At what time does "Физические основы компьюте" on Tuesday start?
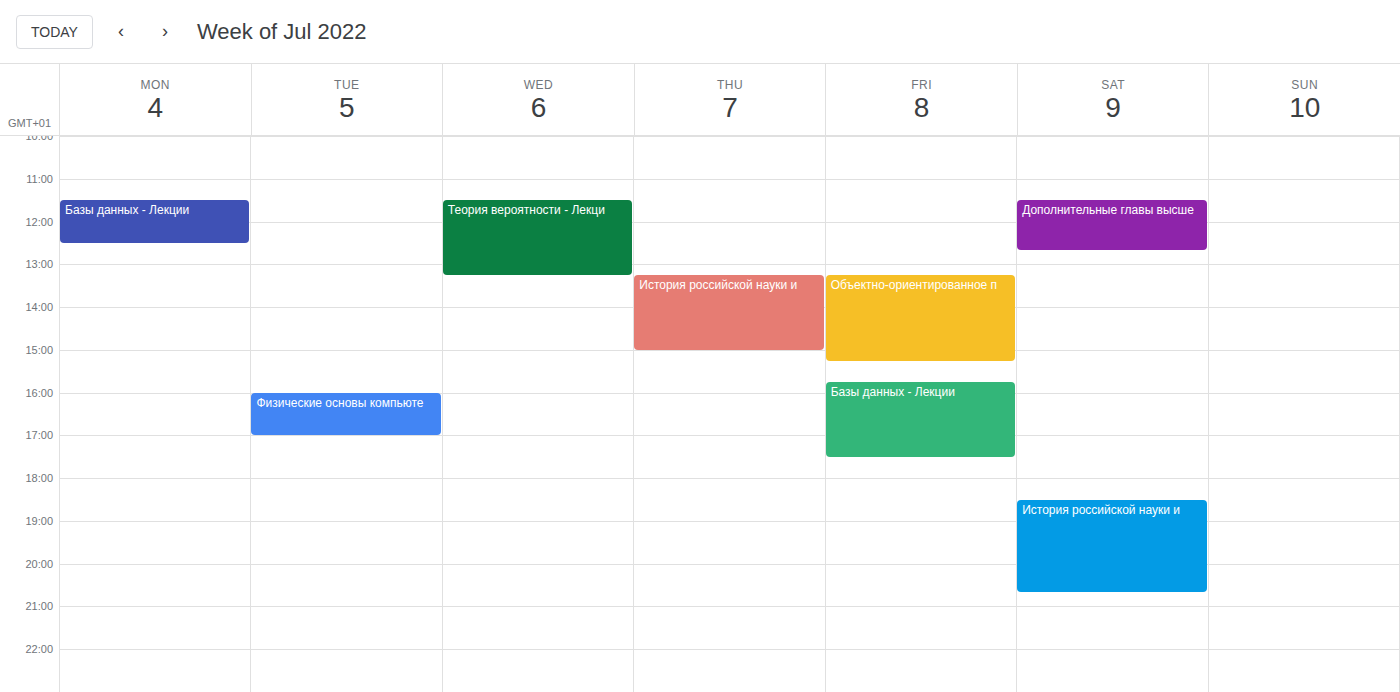
4:00 PM